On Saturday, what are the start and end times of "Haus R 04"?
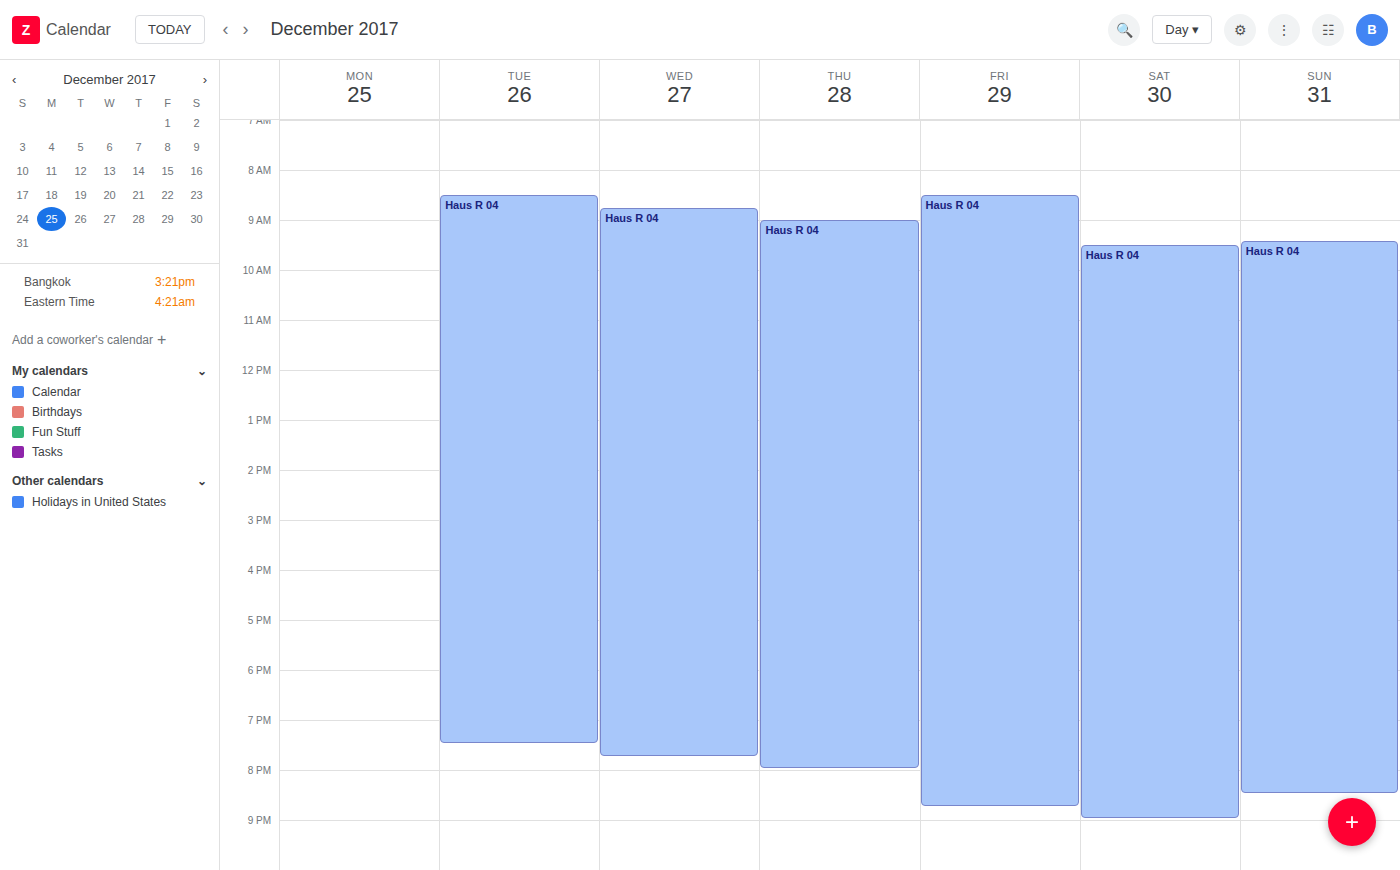
9:30 AM to 9:00 PM